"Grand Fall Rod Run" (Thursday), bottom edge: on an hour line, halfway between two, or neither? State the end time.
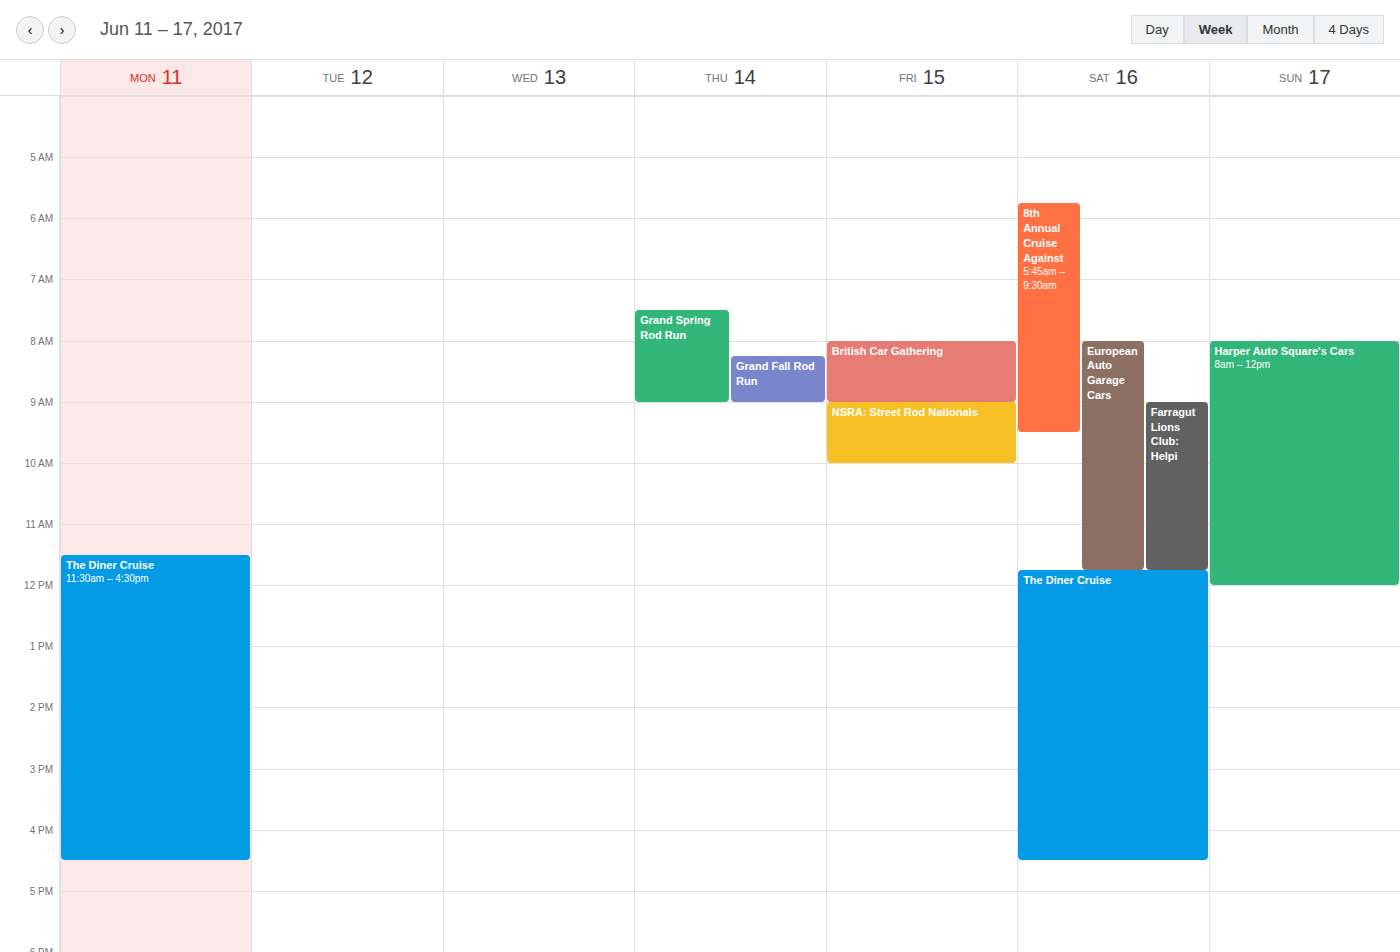
9:00 AM -- exactly on the 9 AM line.